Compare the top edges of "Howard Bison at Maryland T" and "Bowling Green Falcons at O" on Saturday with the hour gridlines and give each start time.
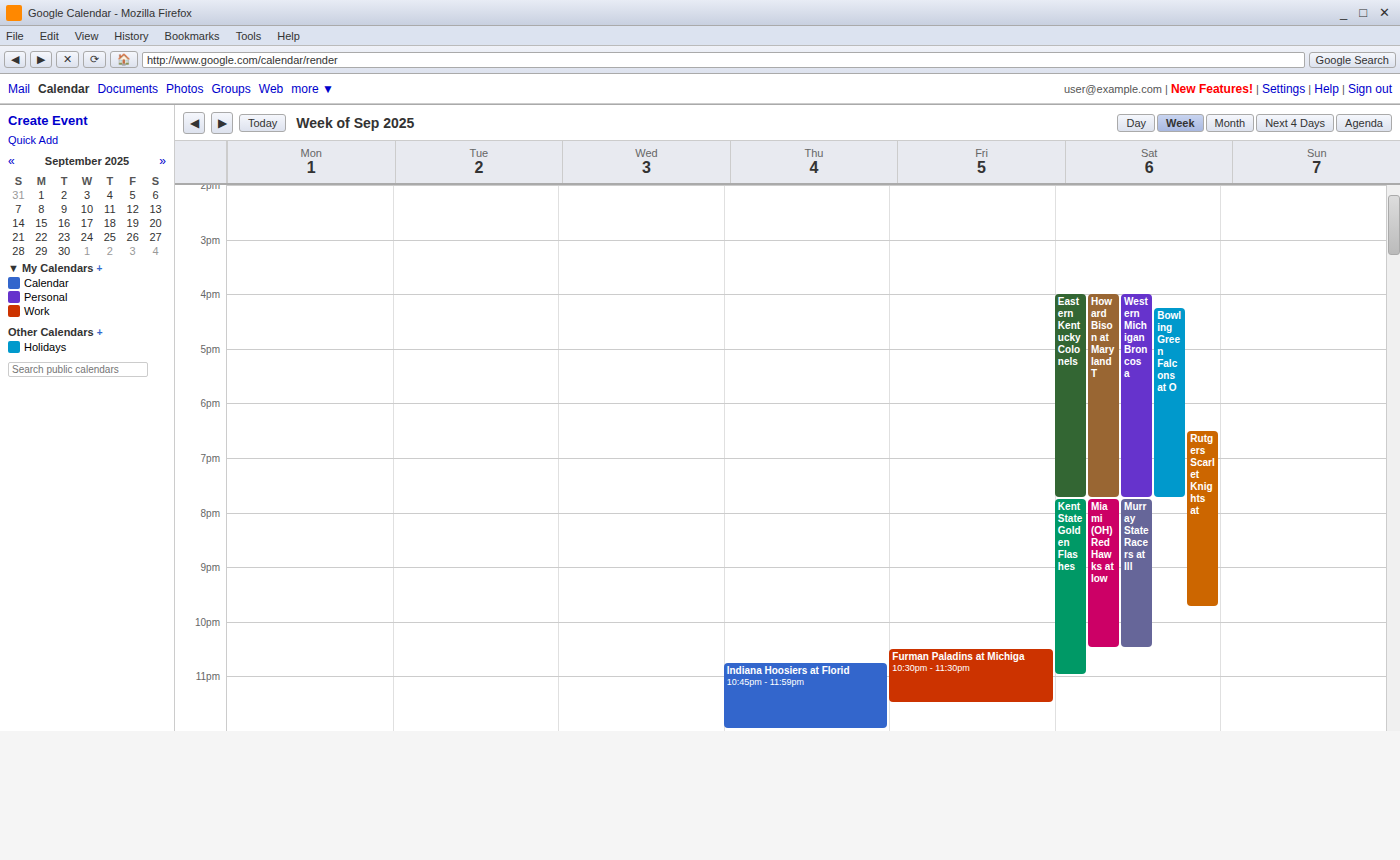
"Howard Bison at Maryland T": 4:00 PM, exactly on the 4 PM line. "Bowling Green Falcons at O": 4:15 PM, neither: a quarter of the way from the 4 PM line to the 5 PM line.